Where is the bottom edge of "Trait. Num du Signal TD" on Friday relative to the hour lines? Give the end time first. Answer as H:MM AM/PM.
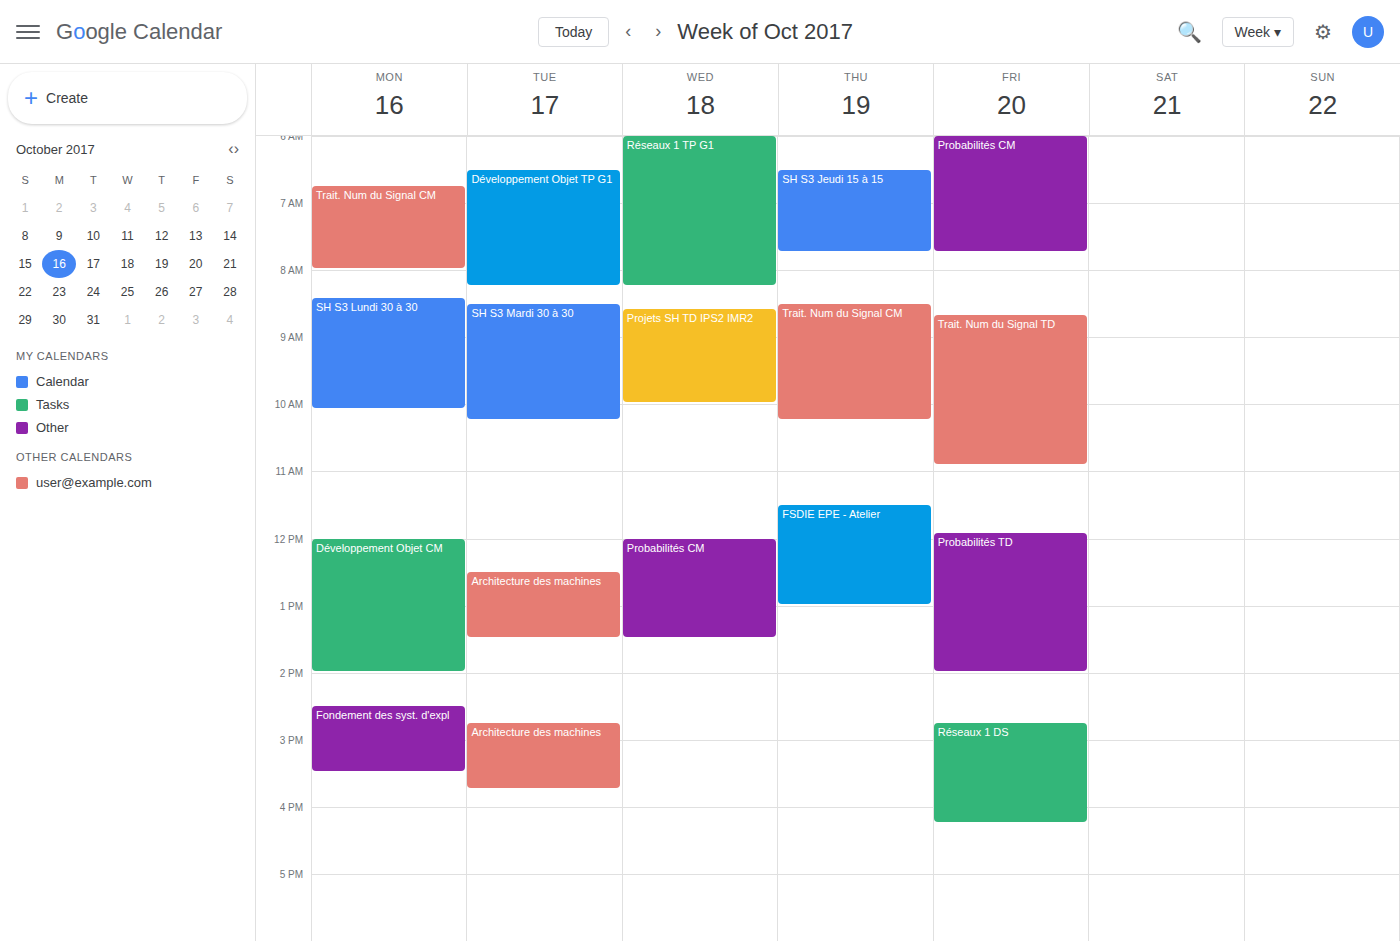
10:55 AM -- neither: 55 minutes below the 10 AM line and 5 minutes above the 11 AM line.